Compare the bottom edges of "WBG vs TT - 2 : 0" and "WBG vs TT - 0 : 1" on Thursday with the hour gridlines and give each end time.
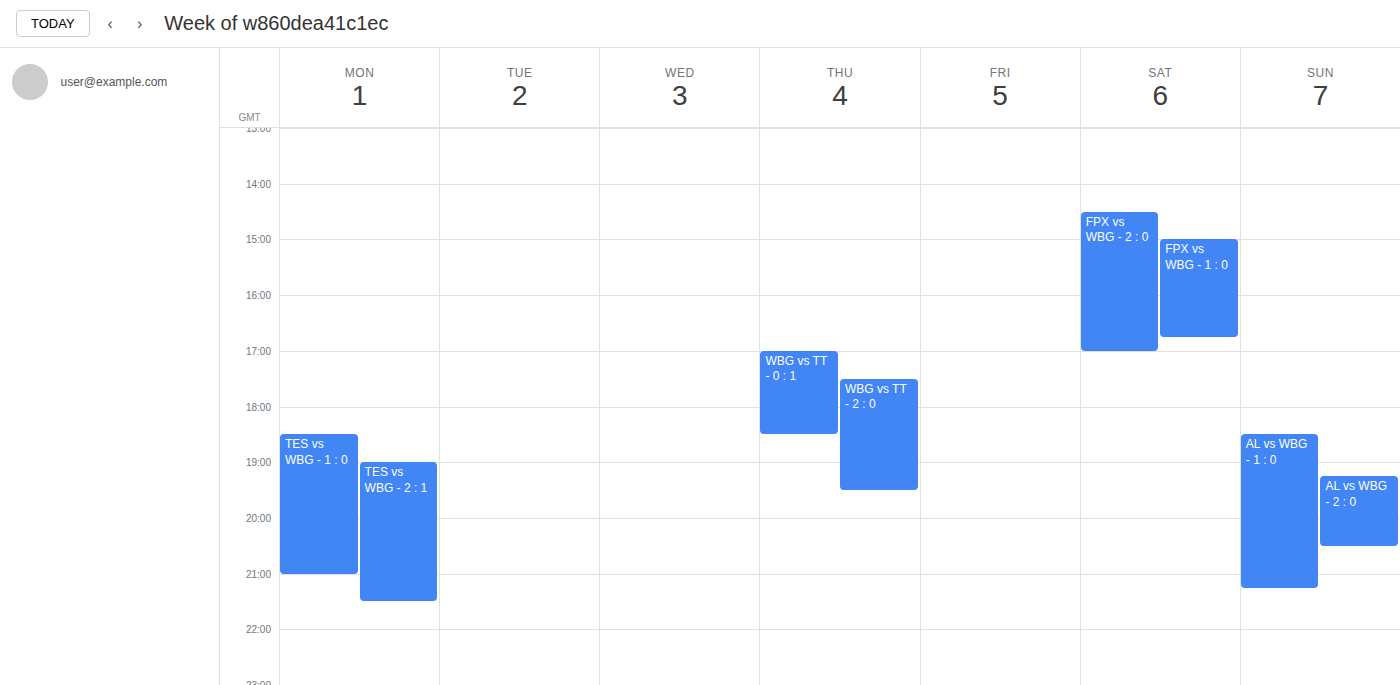
"WBG vs TT - 2 : 0": 7:30 PM, halfway between the 7 PM and 8 PM lines. "WBG vs TT - 0 : 1": 6:30 PM, halfway between the 6 PM and 7 PM lines.